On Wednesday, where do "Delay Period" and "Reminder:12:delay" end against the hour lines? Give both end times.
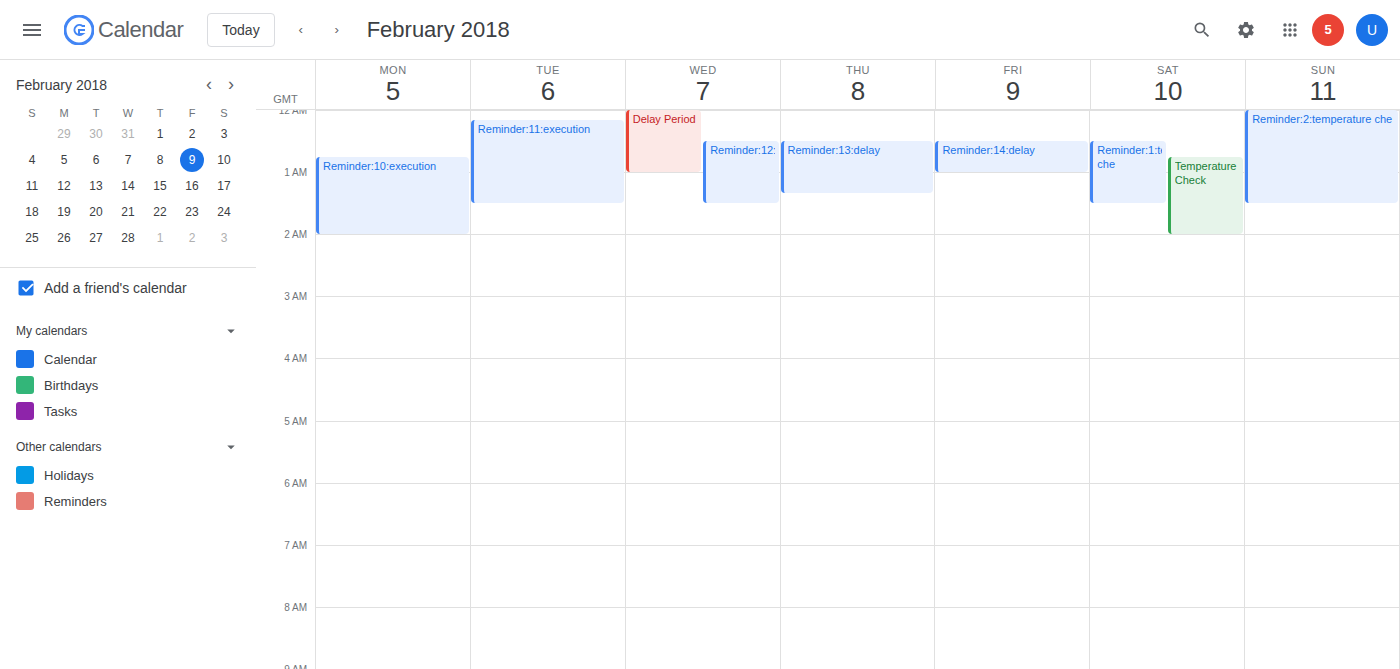
"Delay Period": 1:00 AM, exactly on the 1 AM line. "Reminder:12:delay": 1:30 AM, halfway between the 1 AM and 2 AM lines.